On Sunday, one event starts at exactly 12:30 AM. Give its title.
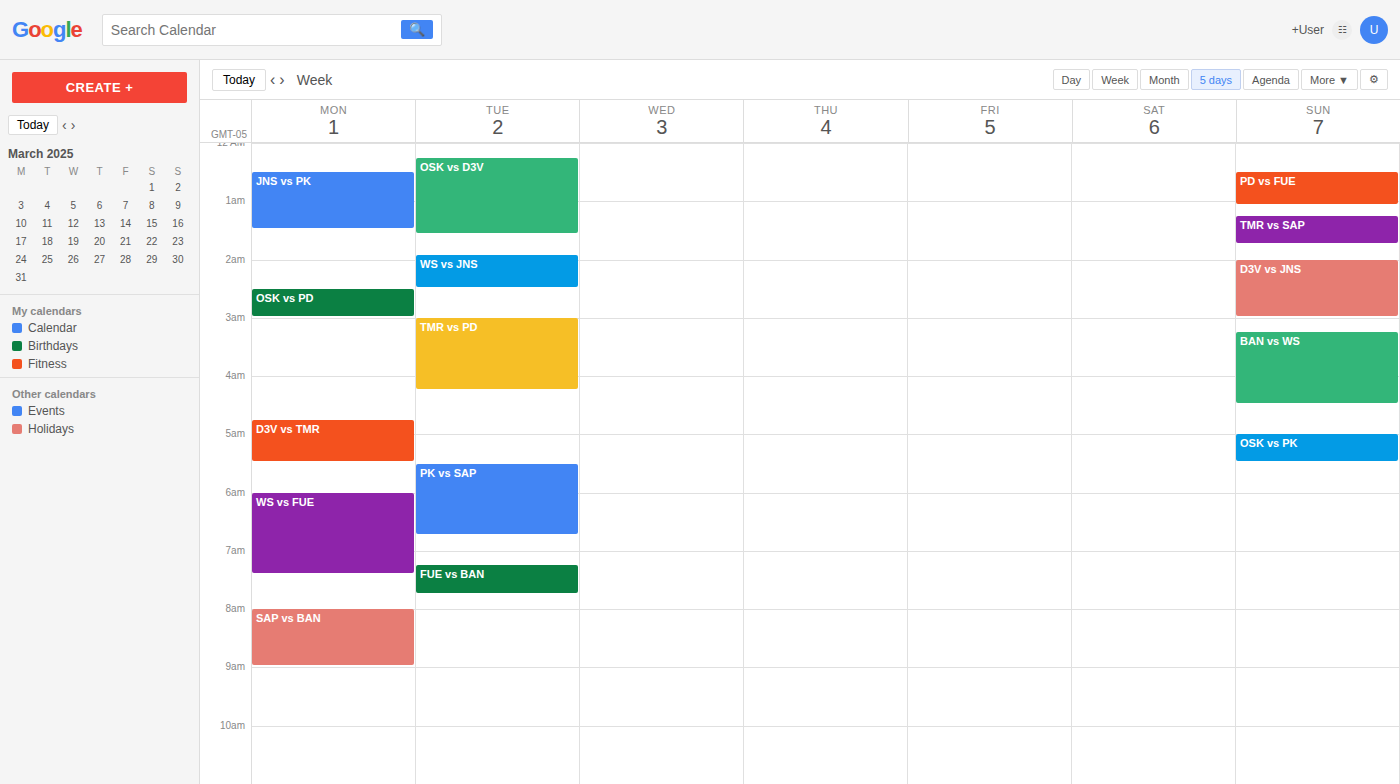
"PD vs FUE"